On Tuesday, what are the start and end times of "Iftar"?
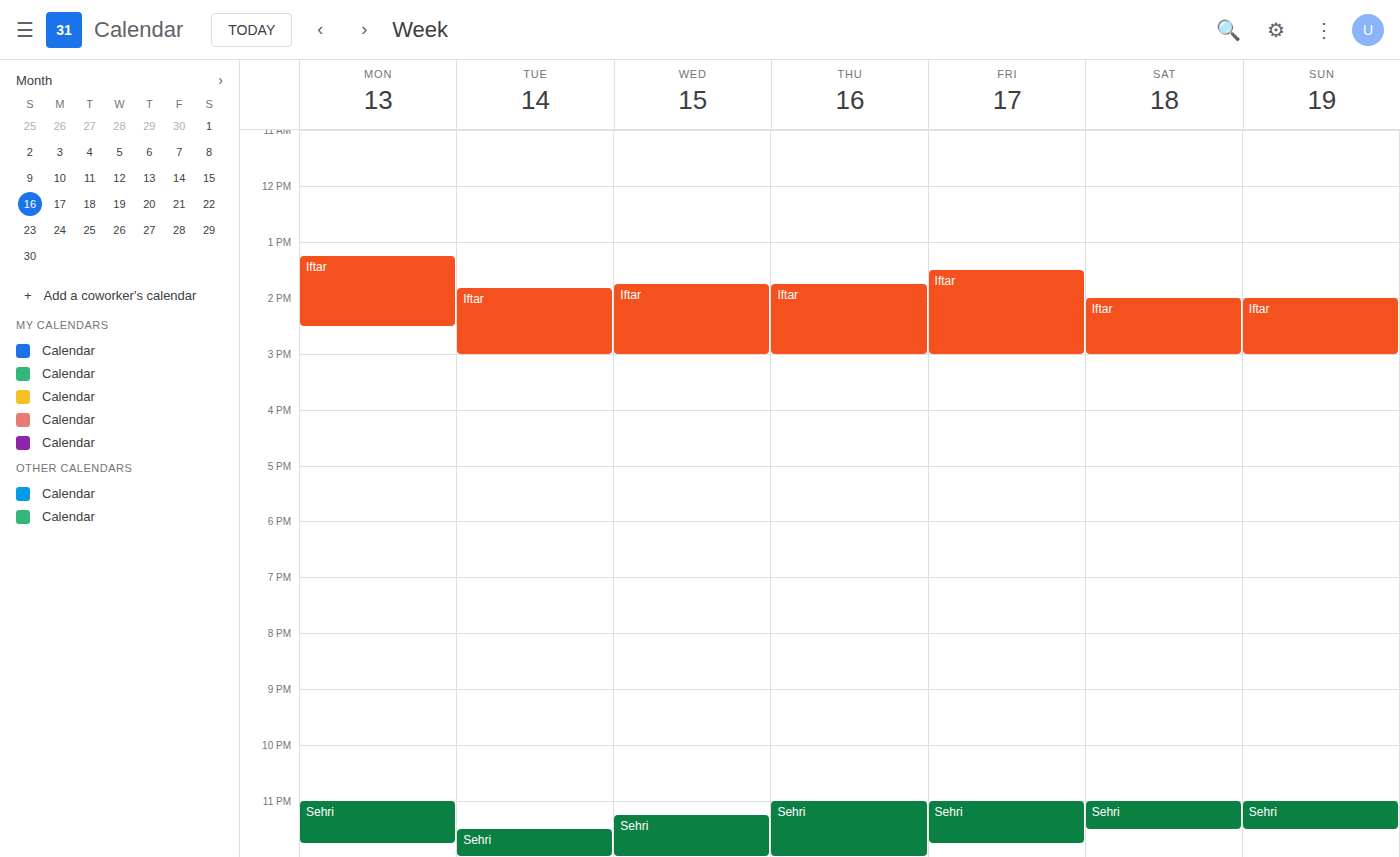
1:50 PM to 3:00 PM